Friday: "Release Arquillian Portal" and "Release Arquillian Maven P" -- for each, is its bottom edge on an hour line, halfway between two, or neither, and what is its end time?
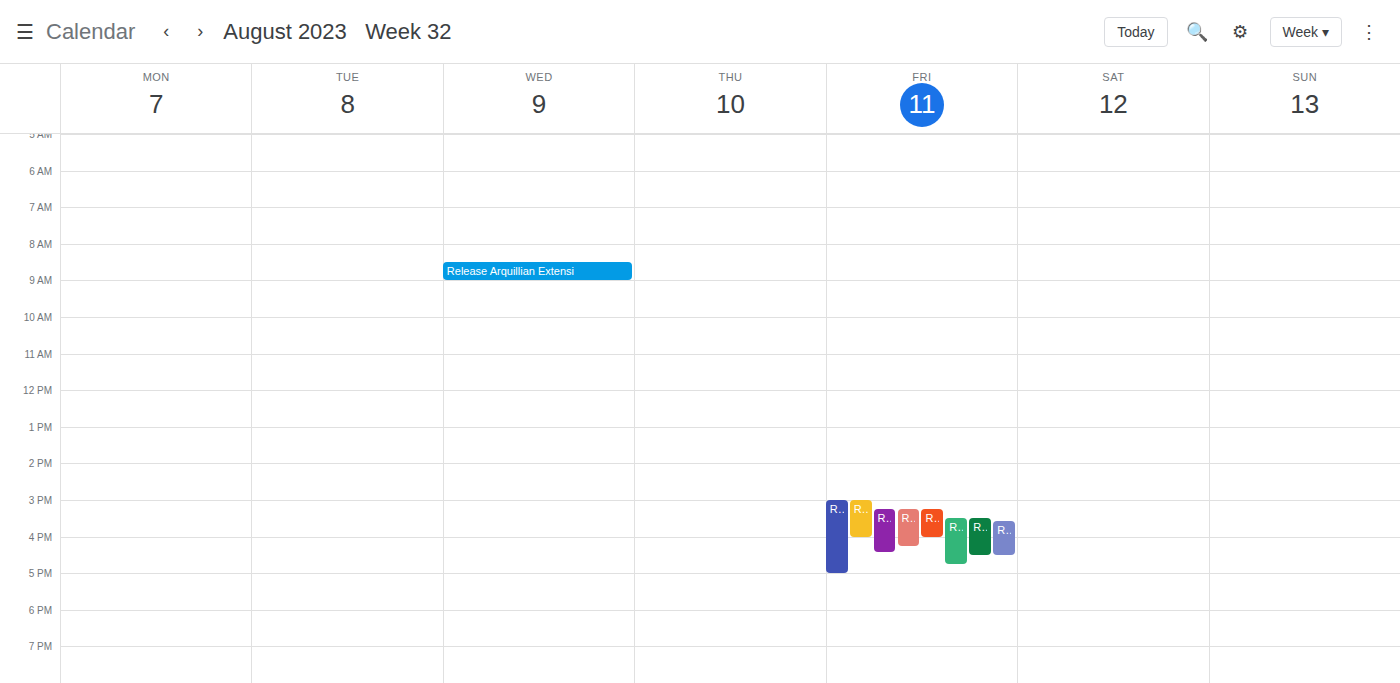
"Release Arquillian Portal": 4:30 PM, halfway between the 4 PM and 5 PM lines. "Release Arquillian Maven P": 4:00 PM, exactly on the 4 PM line.